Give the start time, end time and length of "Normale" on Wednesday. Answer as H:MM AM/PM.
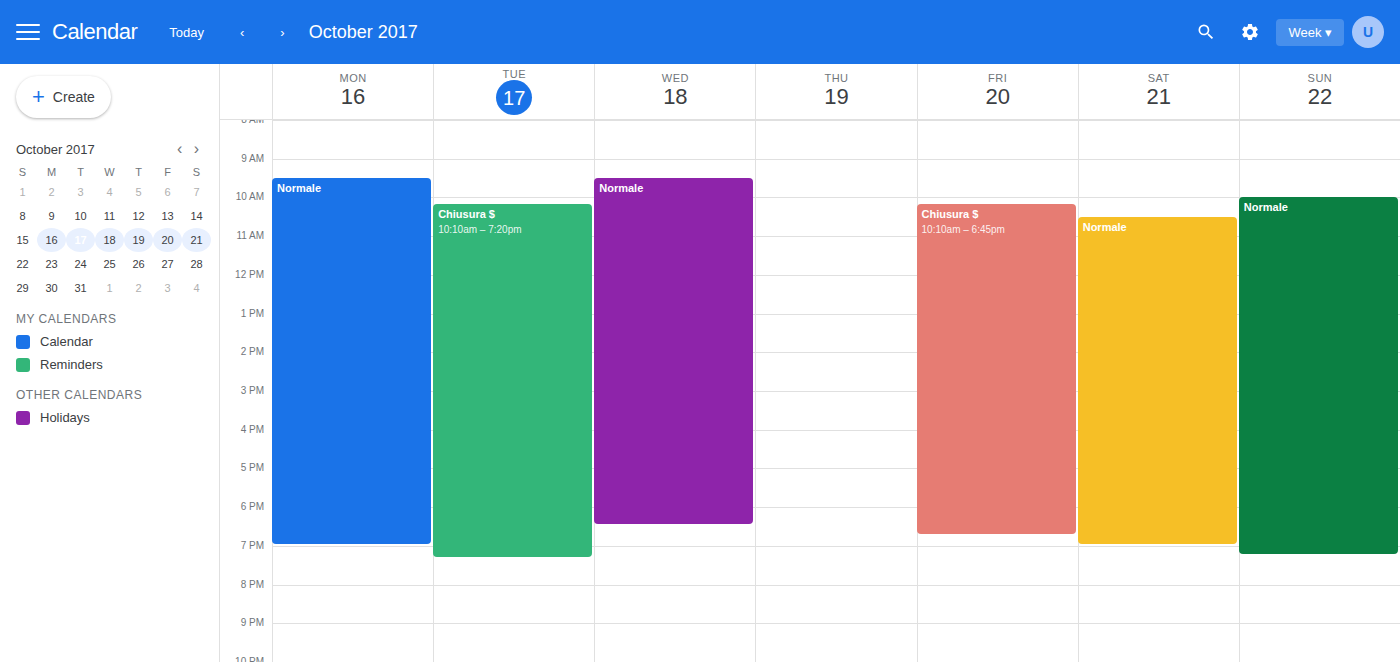
9:30 AM to 6:30 PM, 9 hours